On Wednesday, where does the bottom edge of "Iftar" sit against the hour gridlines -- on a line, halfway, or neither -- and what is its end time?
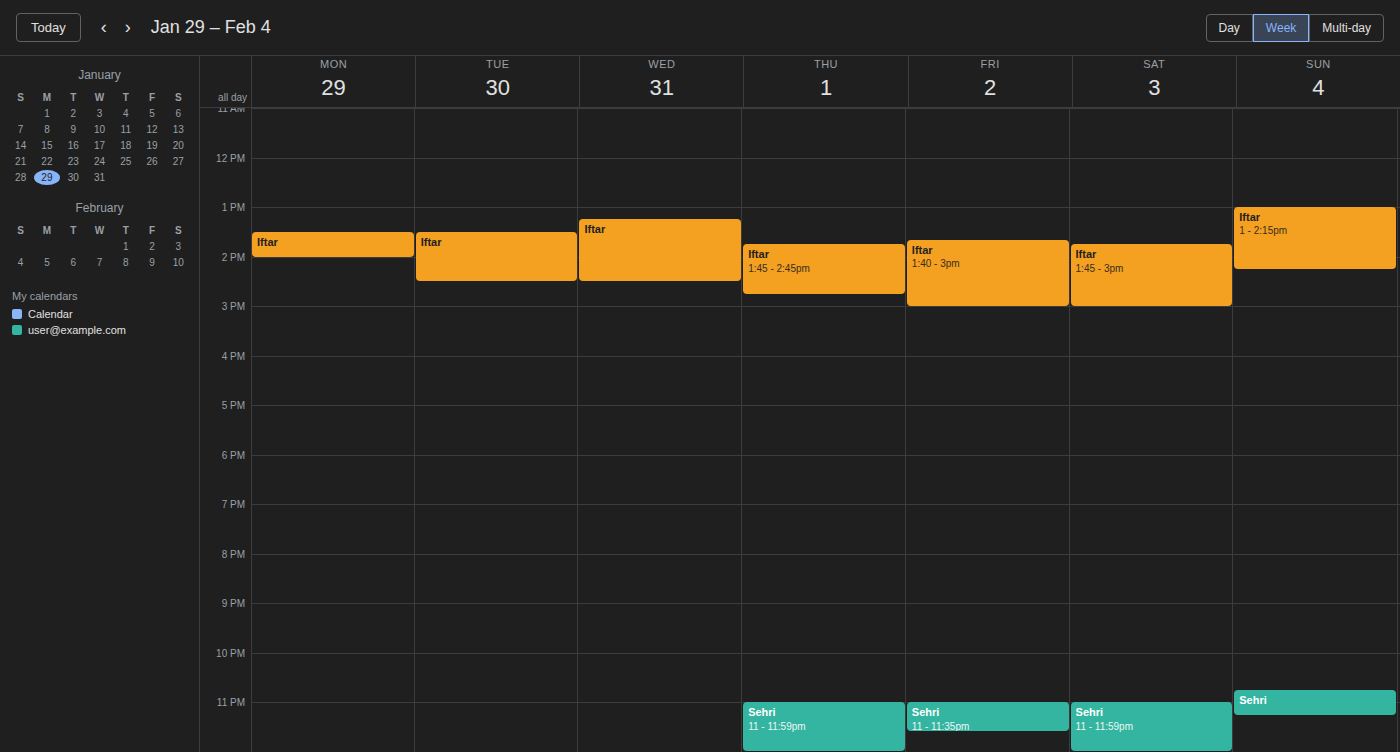
2:30 PM -- halfway between the 2 PM and 3 PM lines.